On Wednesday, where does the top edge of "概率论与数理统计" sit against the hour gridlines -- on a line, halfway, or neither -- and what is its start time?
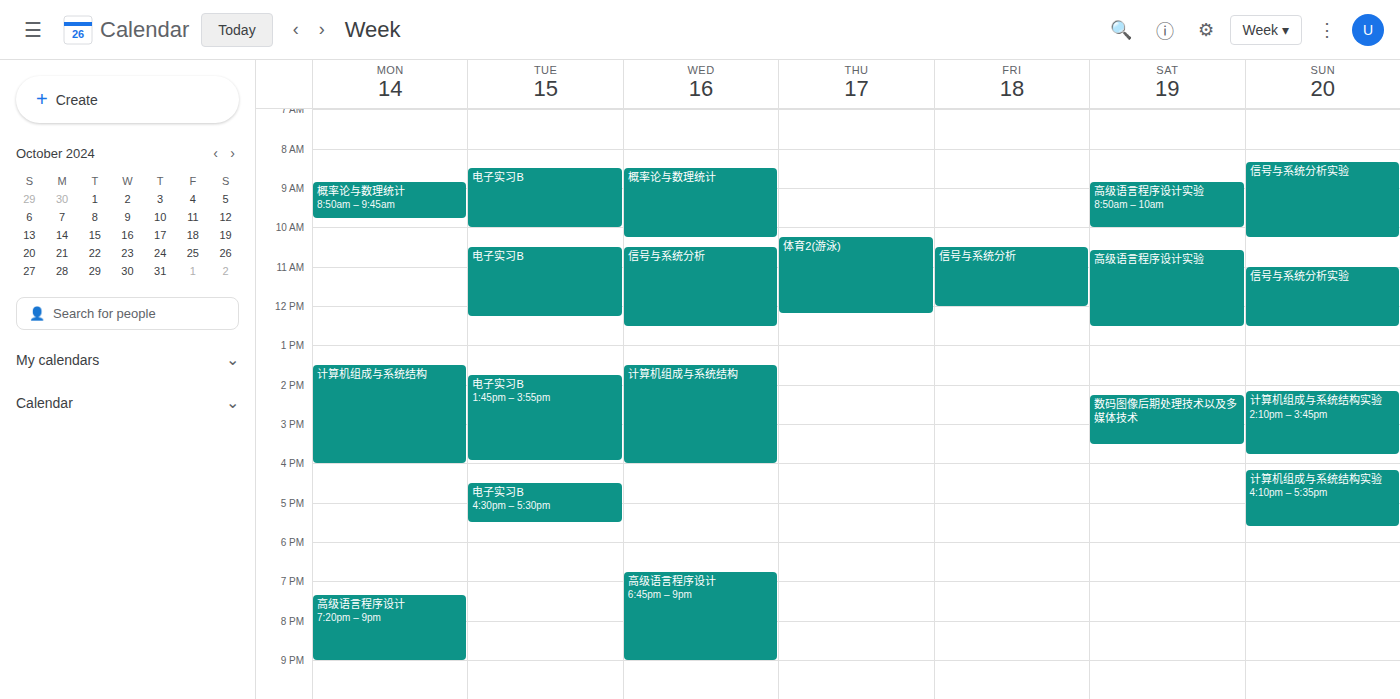
8:30 AM -- halfway between the 8 AM and 9 AM lines.